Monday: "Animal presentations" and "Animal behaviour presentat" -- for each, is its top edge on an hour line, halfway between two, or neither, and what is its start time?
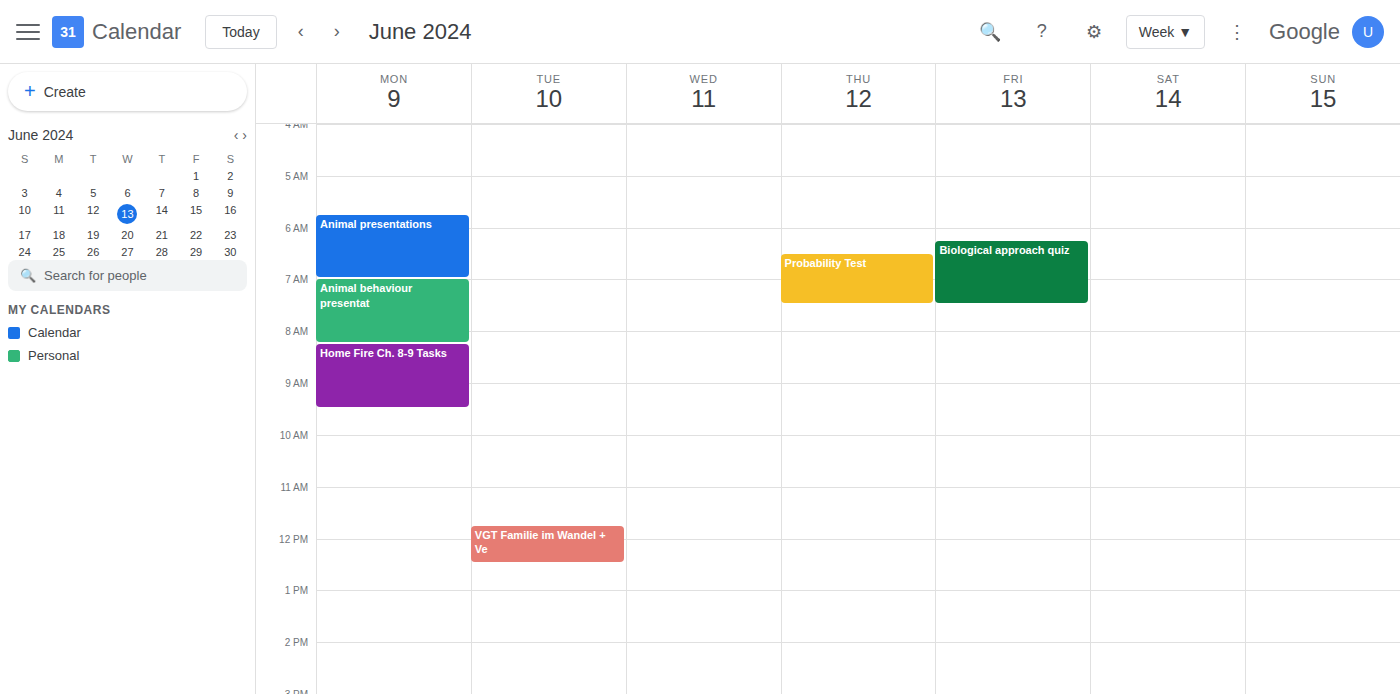
"Animal presentations": 5:45 AM, neither: three quarters of the way from the 5 AM line to the 6 AM line. "Animal behaviour presentat": 7:00 AM, exactly on the 7 AM line.